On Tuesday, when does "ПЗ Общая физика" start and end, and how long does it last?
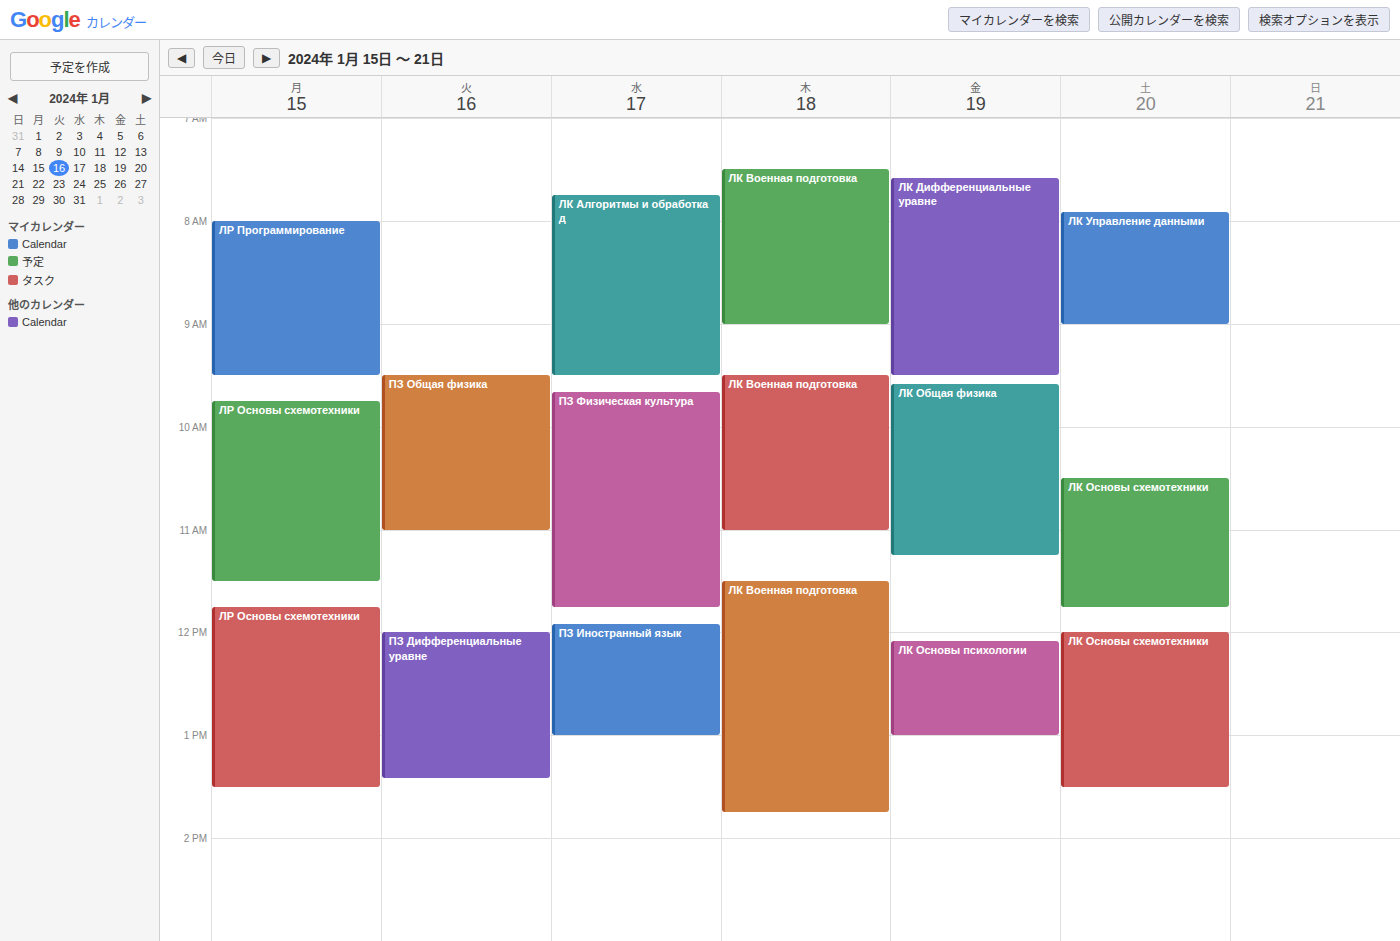
9:30 AM to 11:00 AM, 1 hour 30 minutes